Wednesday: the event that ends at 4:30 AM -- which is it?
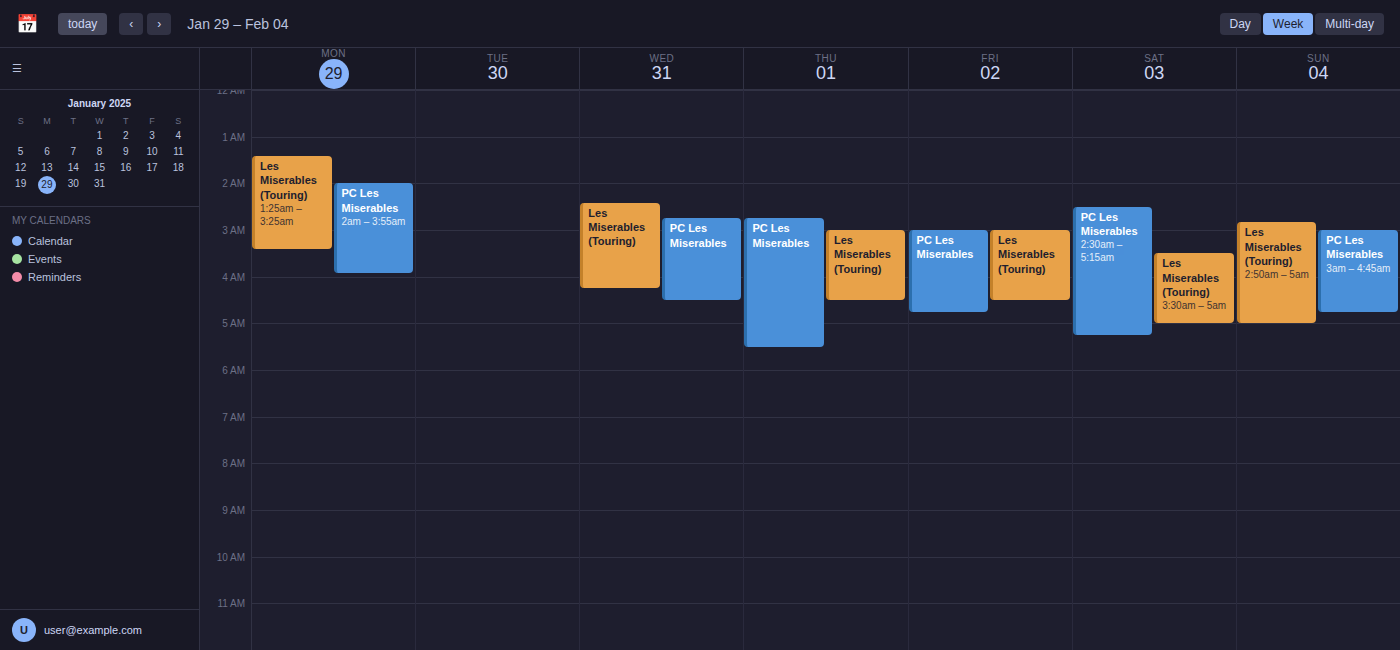
"PC Les Miserables"